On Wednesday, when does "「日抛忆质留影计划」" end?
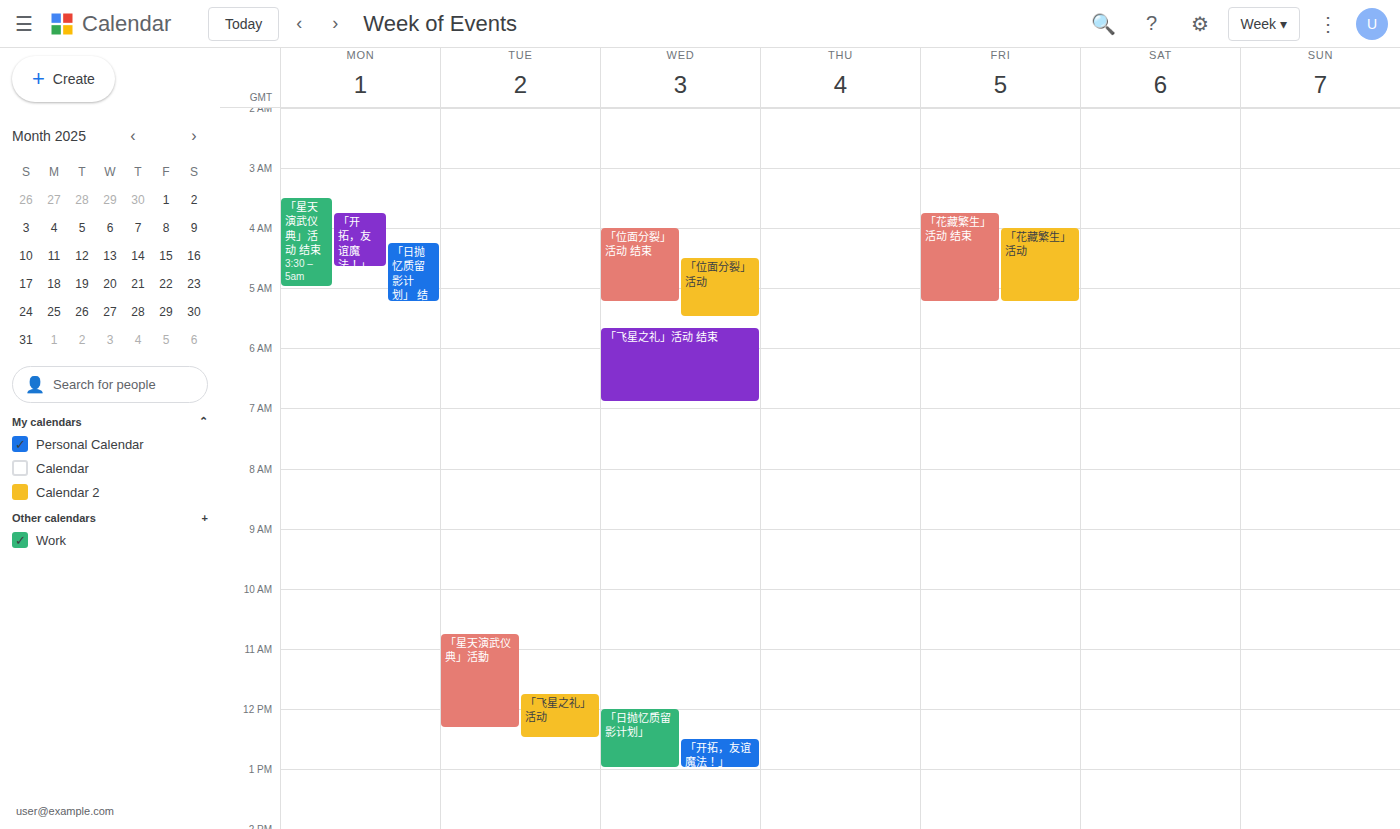
1:00 PM